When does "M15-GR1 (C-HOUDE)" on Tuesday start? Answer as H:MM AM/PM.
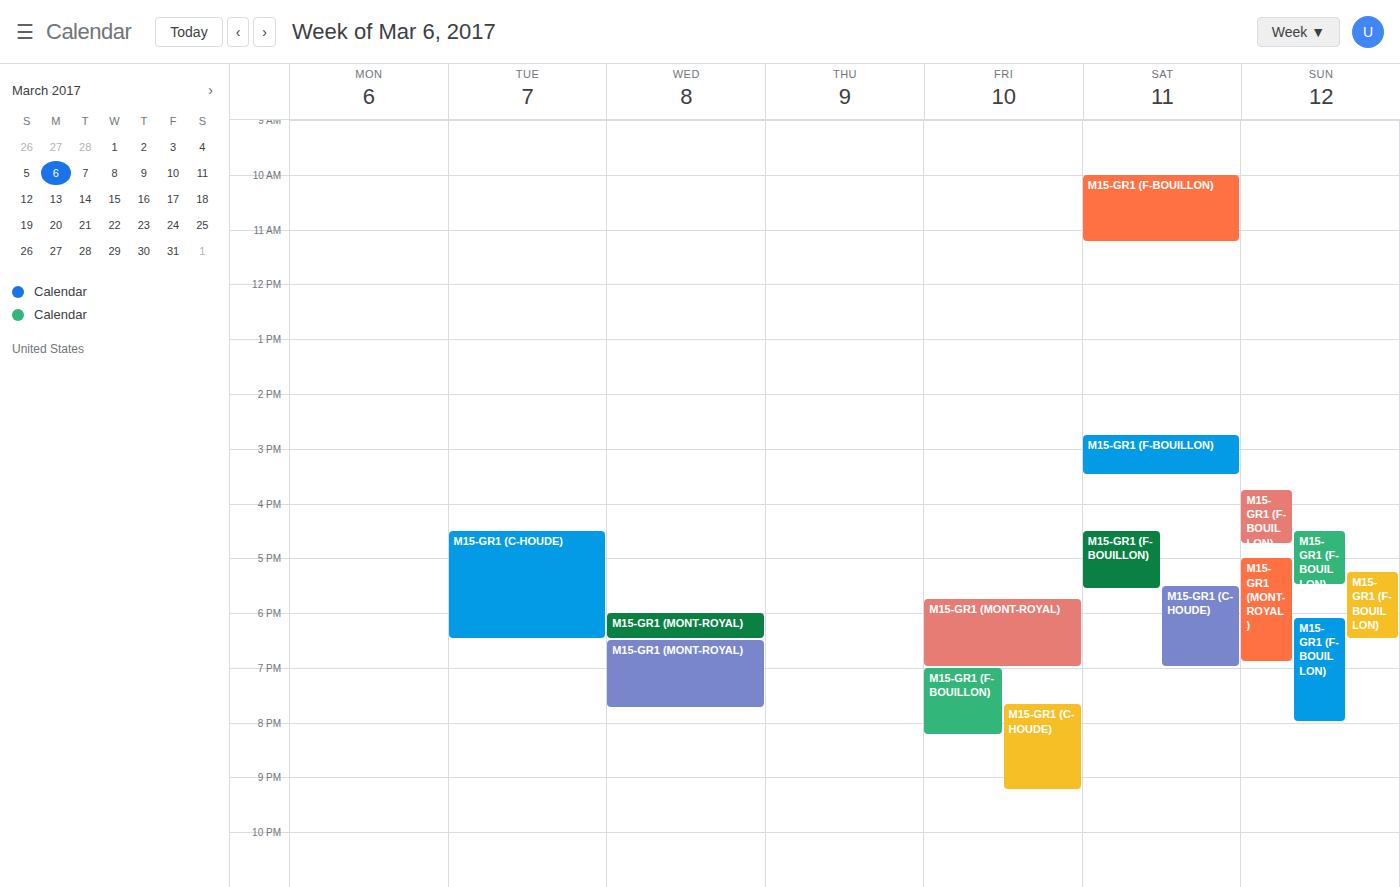
4:30 PM